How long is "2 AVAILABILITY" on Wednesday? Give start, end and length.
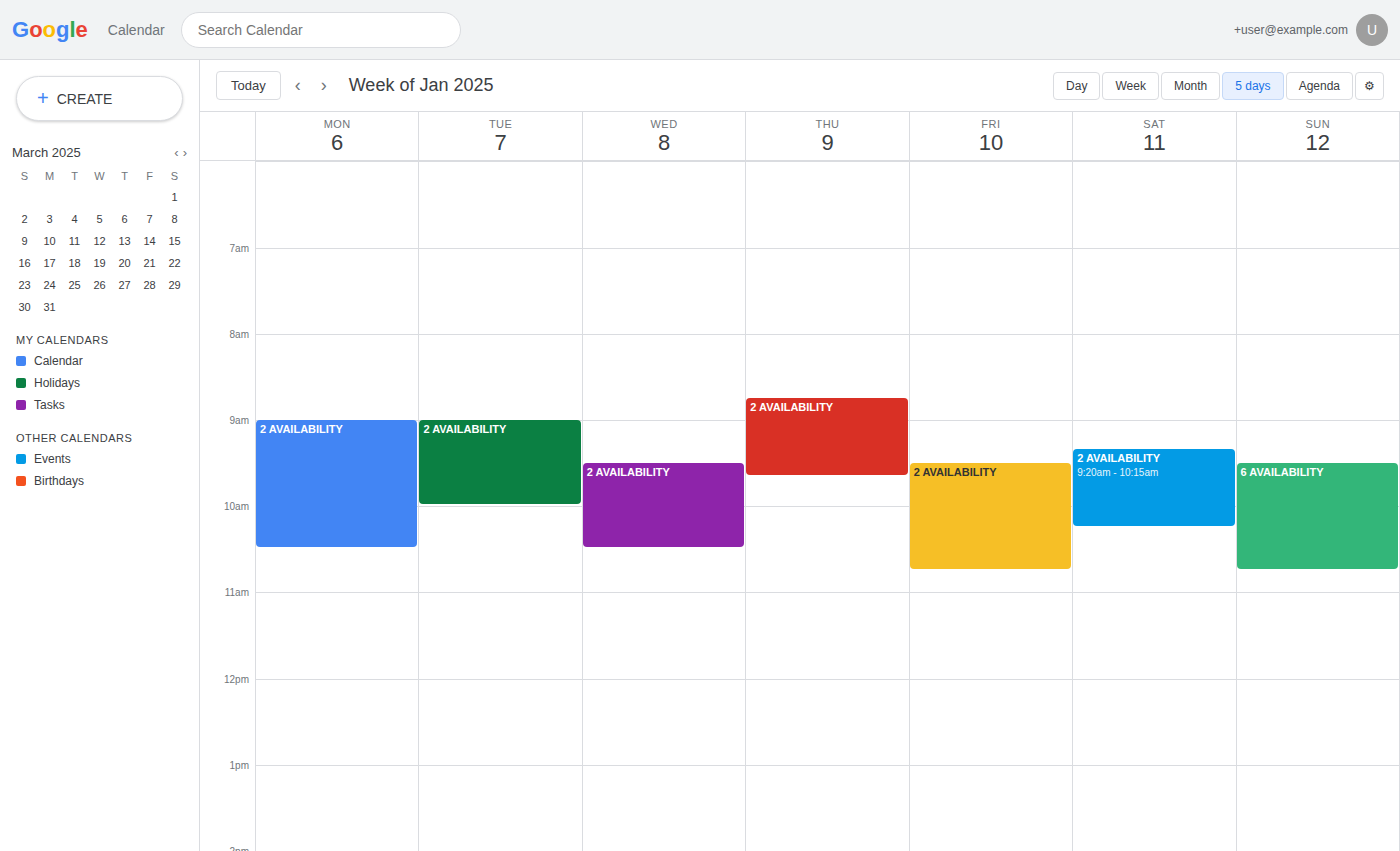
9:30 AM to 10:30 AM, 1 hour